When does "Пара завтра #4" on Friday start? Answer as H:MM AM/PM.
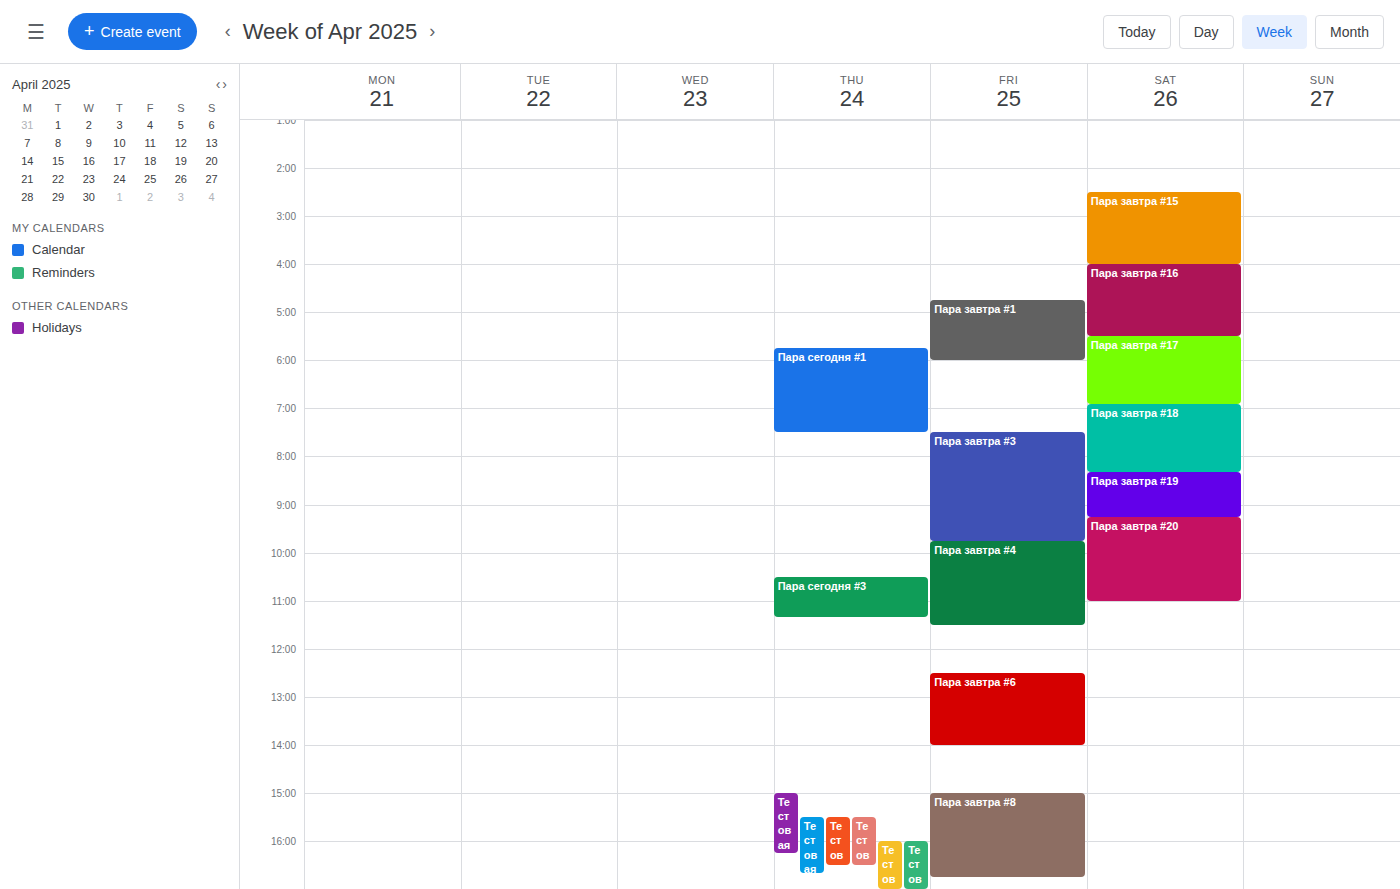
9:45 AM